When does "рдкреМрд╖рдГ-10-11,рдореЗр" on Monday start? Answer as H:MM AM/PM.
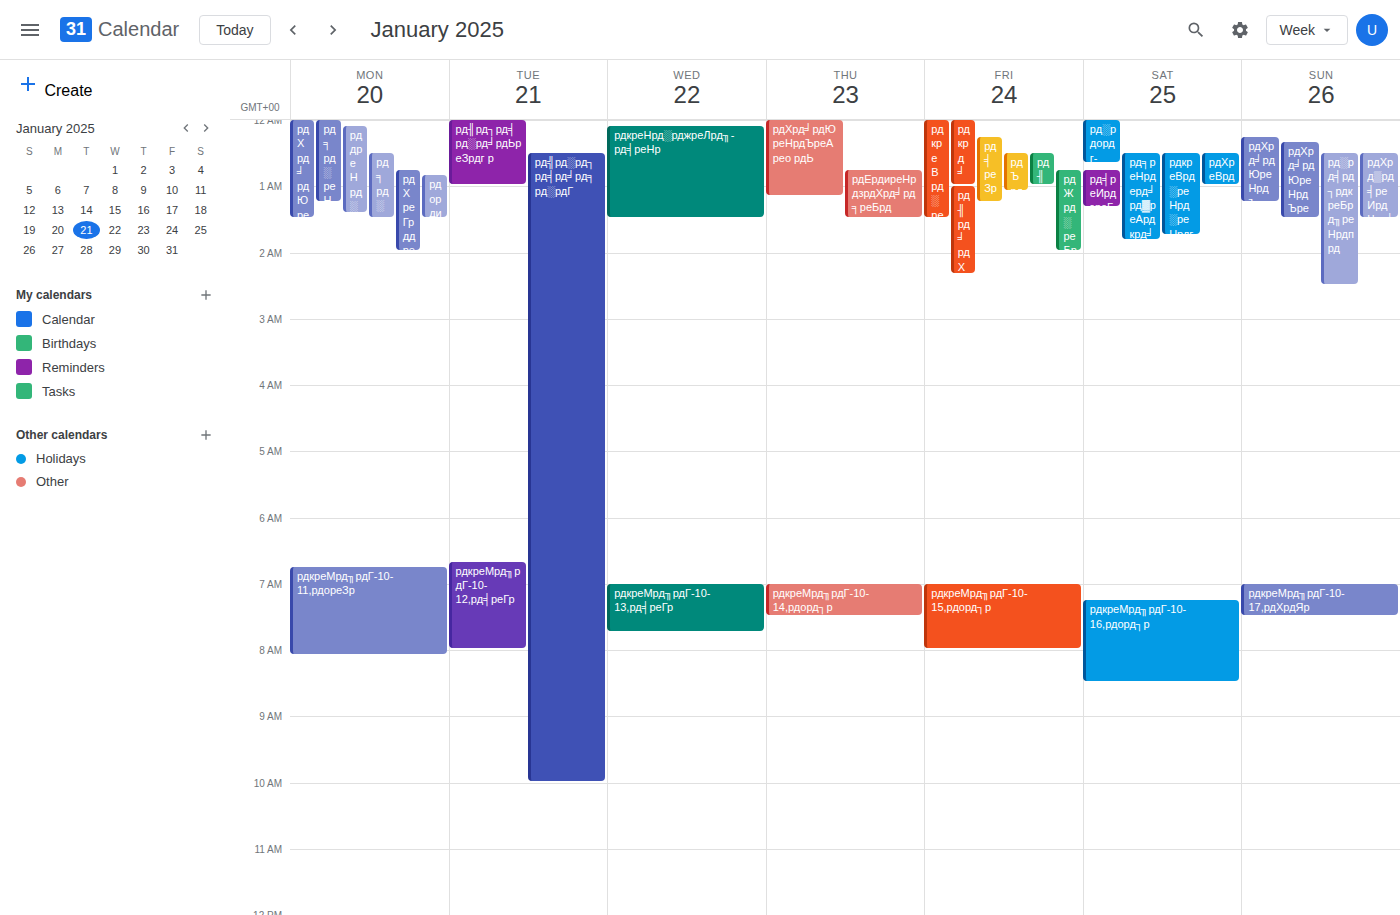
6:45 AM